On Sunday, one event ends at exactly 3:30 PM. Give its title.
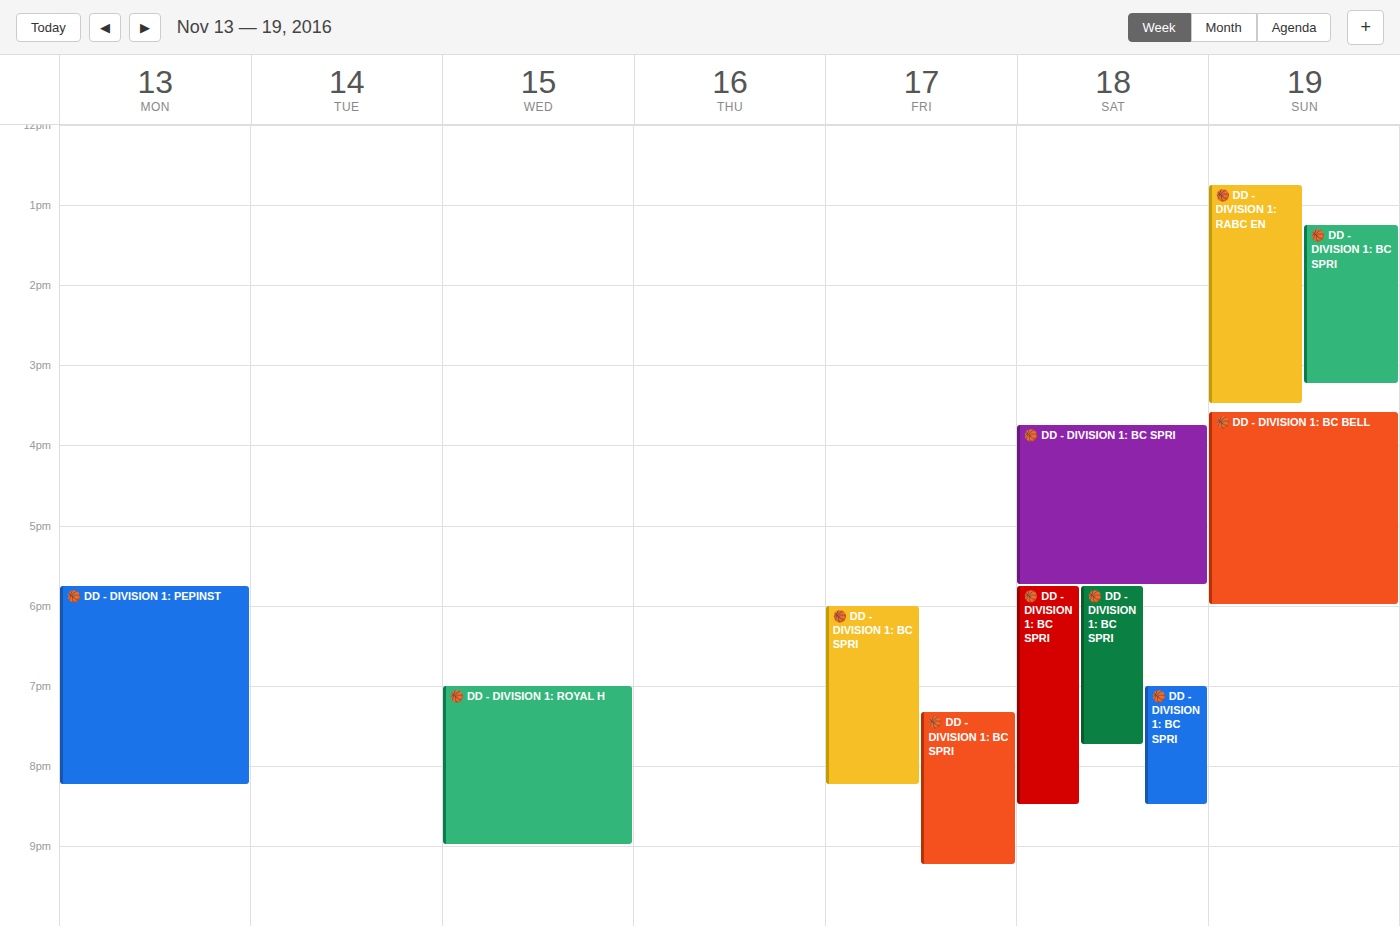
"🏀 DD - DIVISION 1: RABC EN"